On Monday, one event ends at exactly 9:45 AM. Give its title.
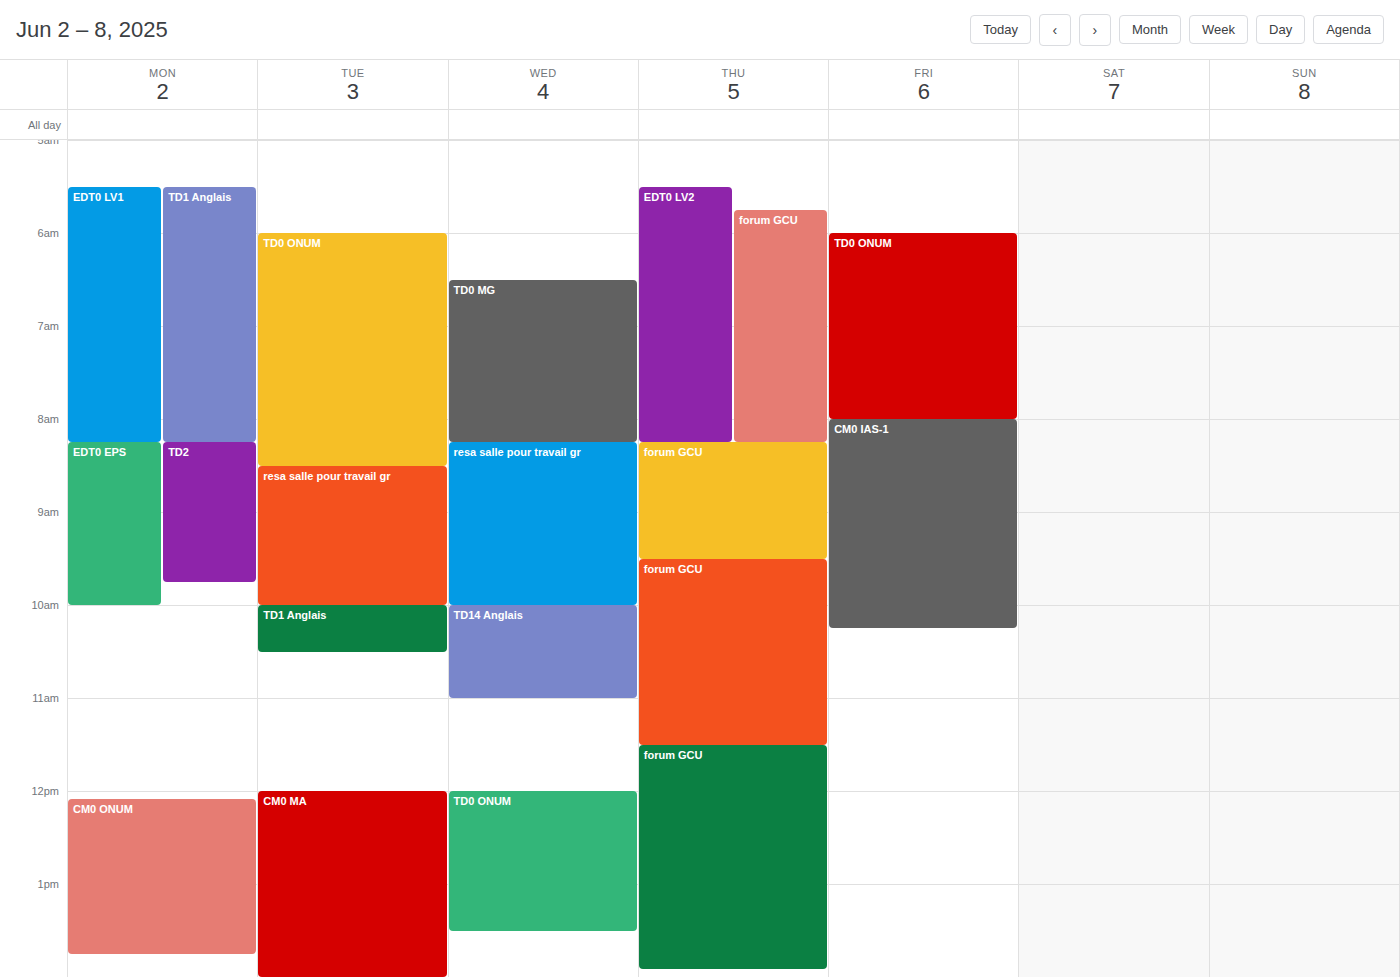
"TD2"